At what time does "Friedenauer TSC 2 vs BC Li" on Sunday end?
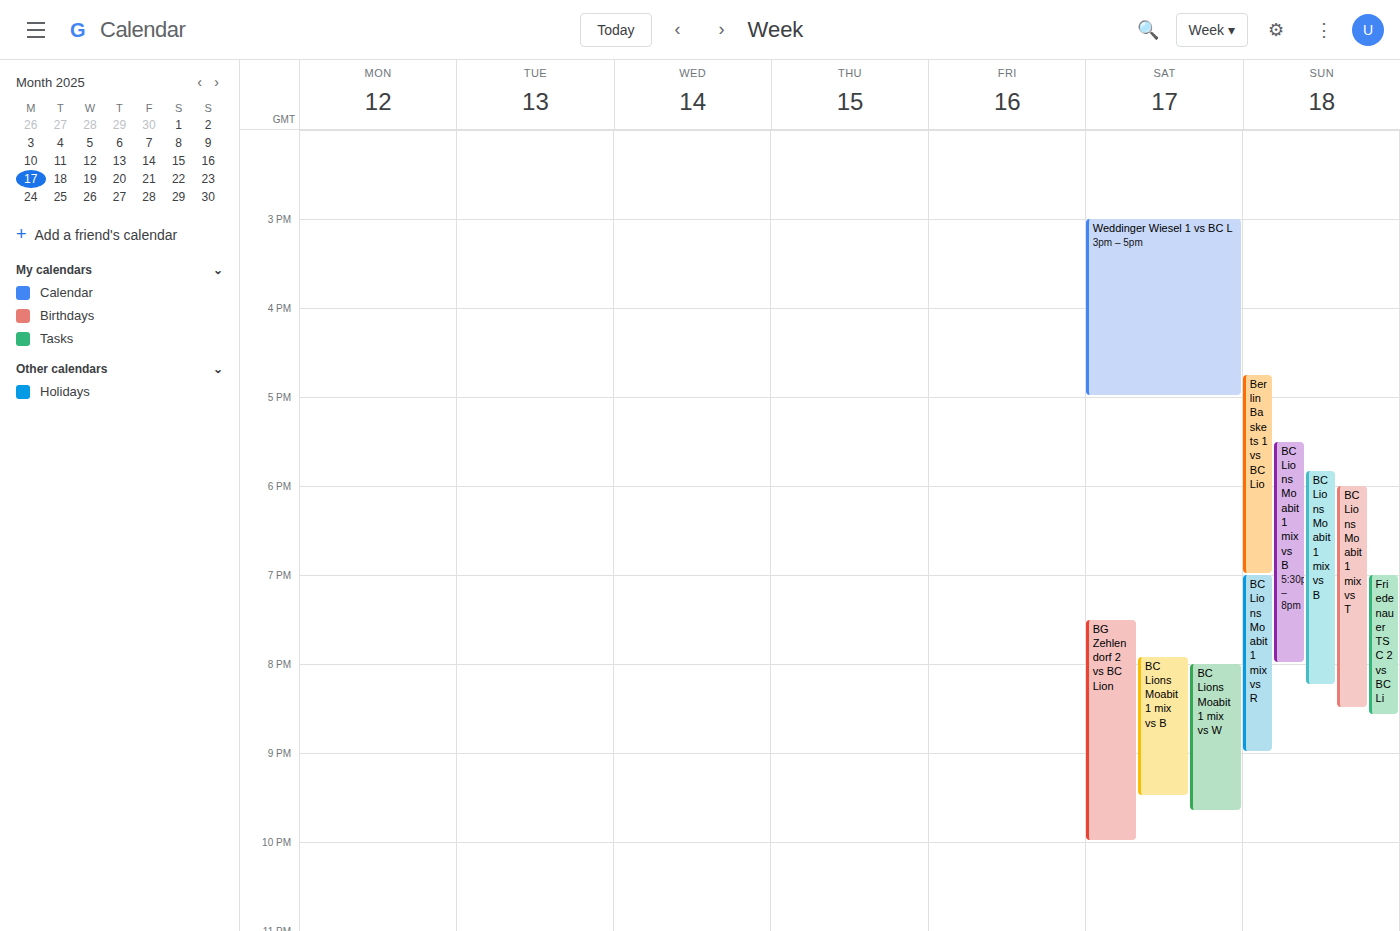
8:35 PM